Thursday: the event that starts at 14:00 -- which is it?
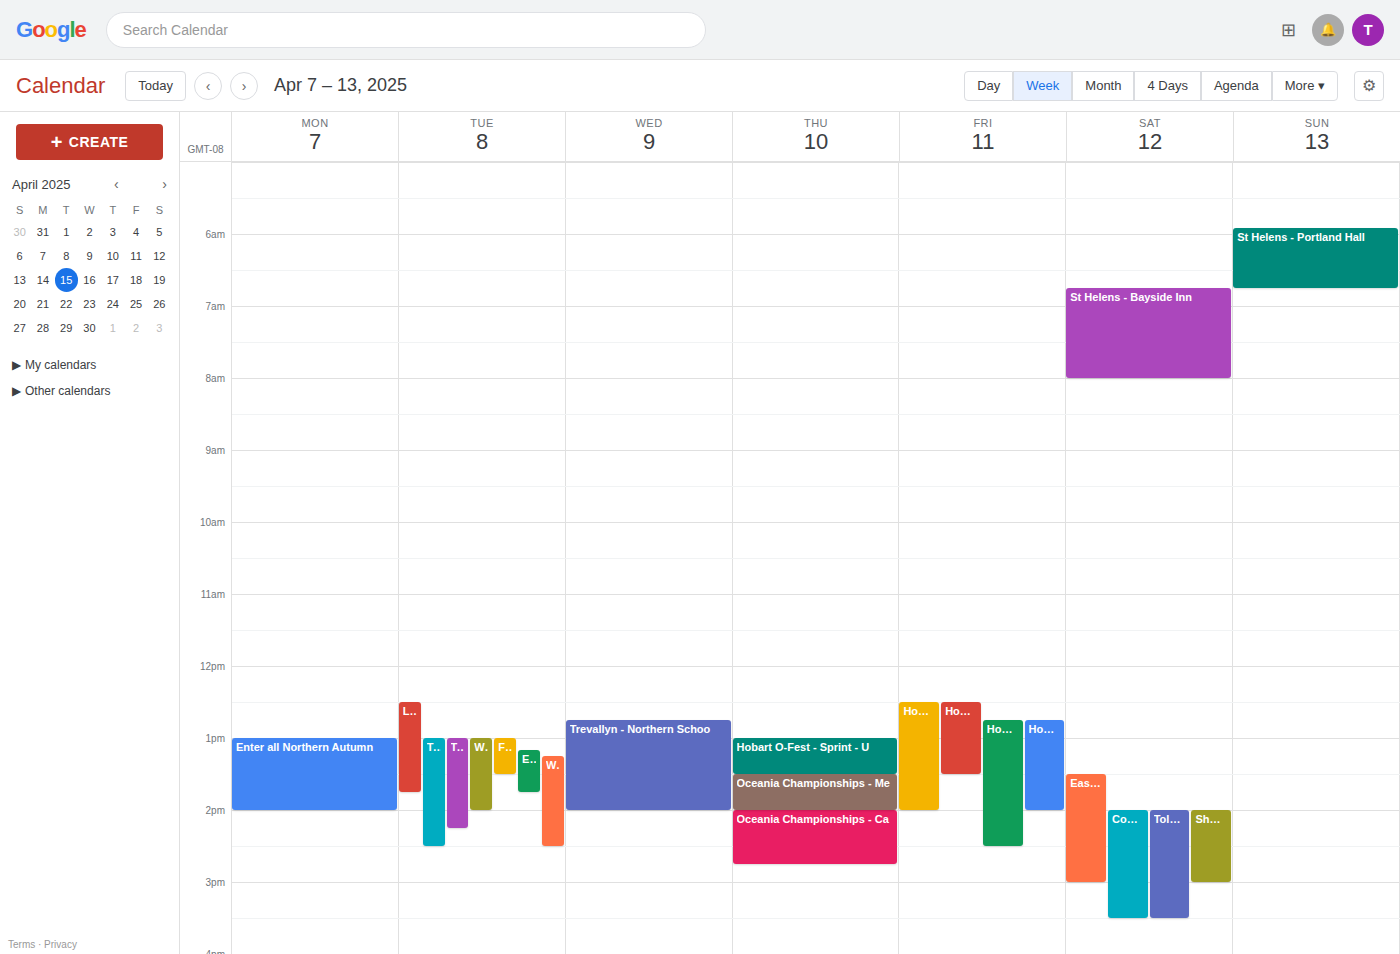
"Oceania Championships - Ca"